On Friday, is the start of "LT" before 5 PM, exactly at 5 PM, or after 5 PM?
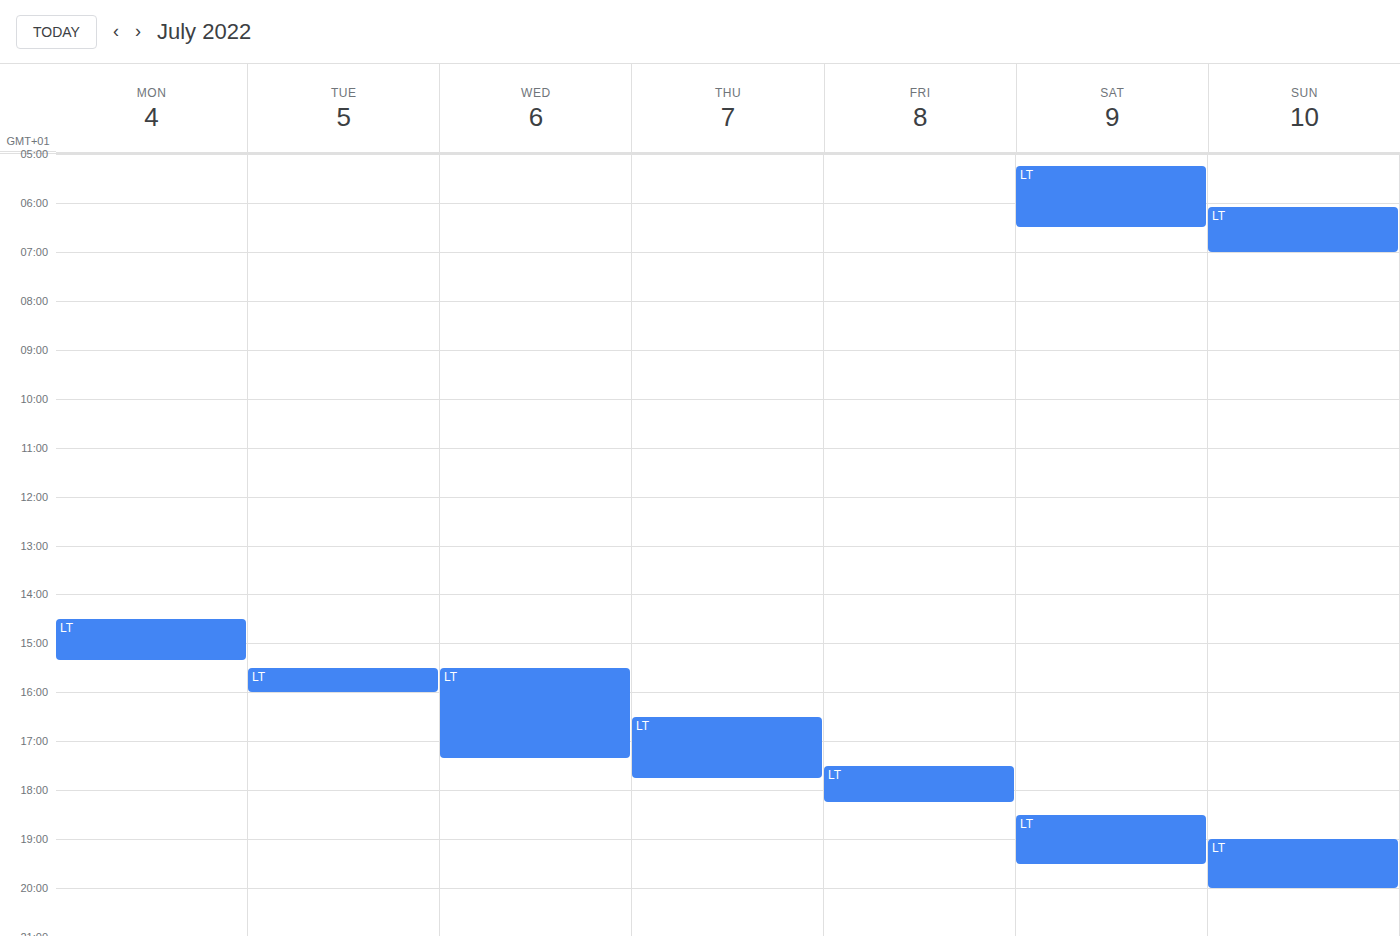
5:30 PM -- after 5 PM, 30 minutes below the 5 PM line.